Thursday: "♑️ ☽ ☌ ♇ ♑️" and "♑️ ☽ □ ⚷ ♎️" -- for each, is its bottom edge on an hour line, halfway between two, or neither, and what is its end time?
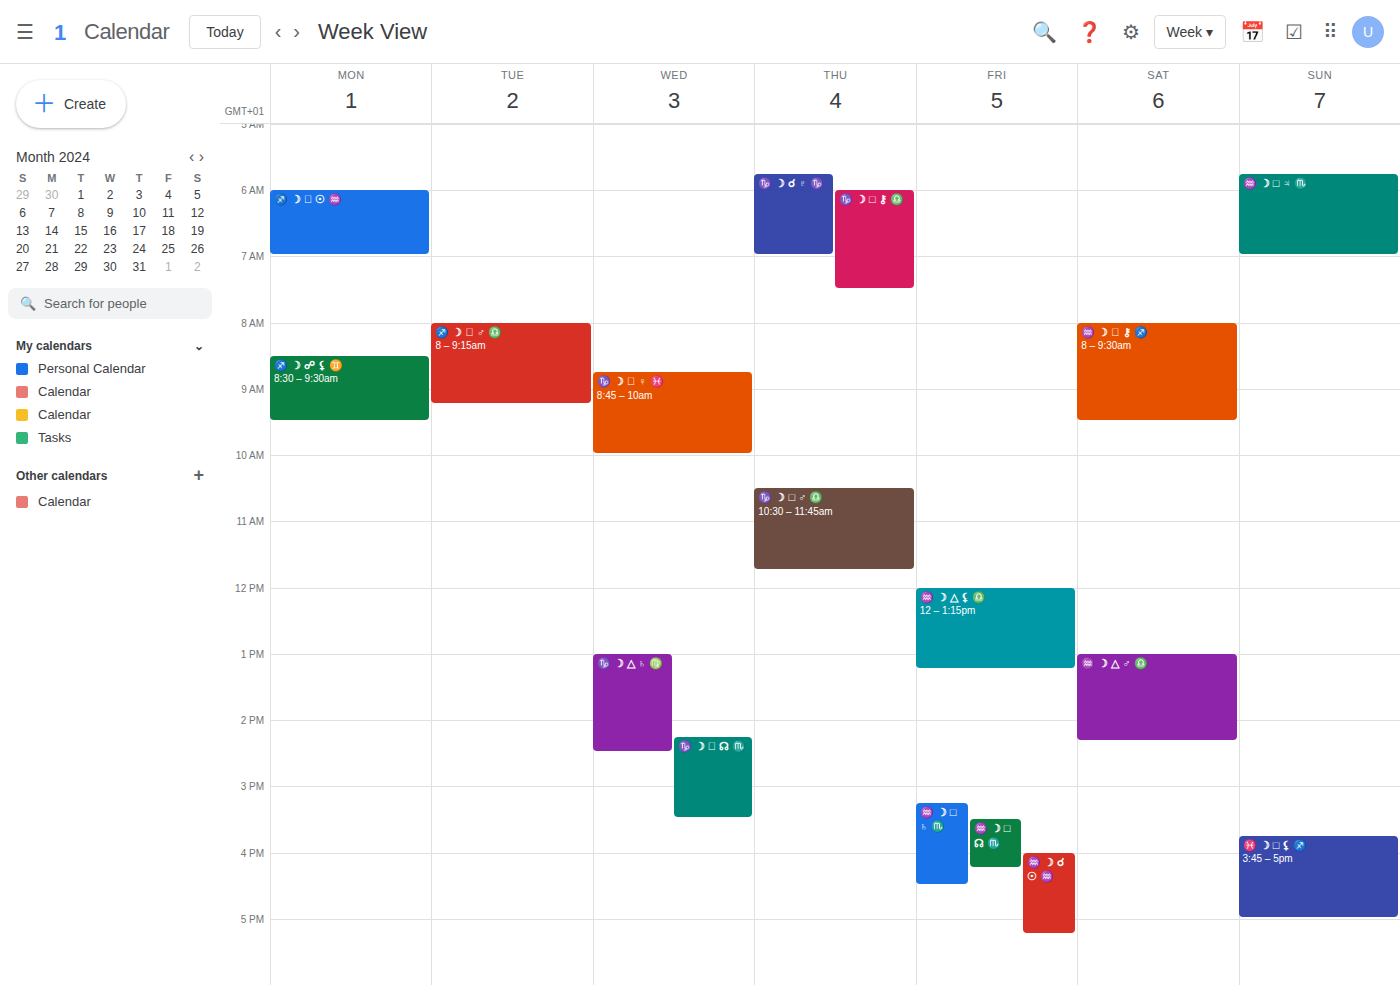
"♑️ ☽ ☌ ♇ ♑️": 7:00 AM, exactly on the 7 AM line. "♑️ ☽ □ ⚷ ♎️": 7:30 AM, halfway between the 7 AM and 8 AM lines.